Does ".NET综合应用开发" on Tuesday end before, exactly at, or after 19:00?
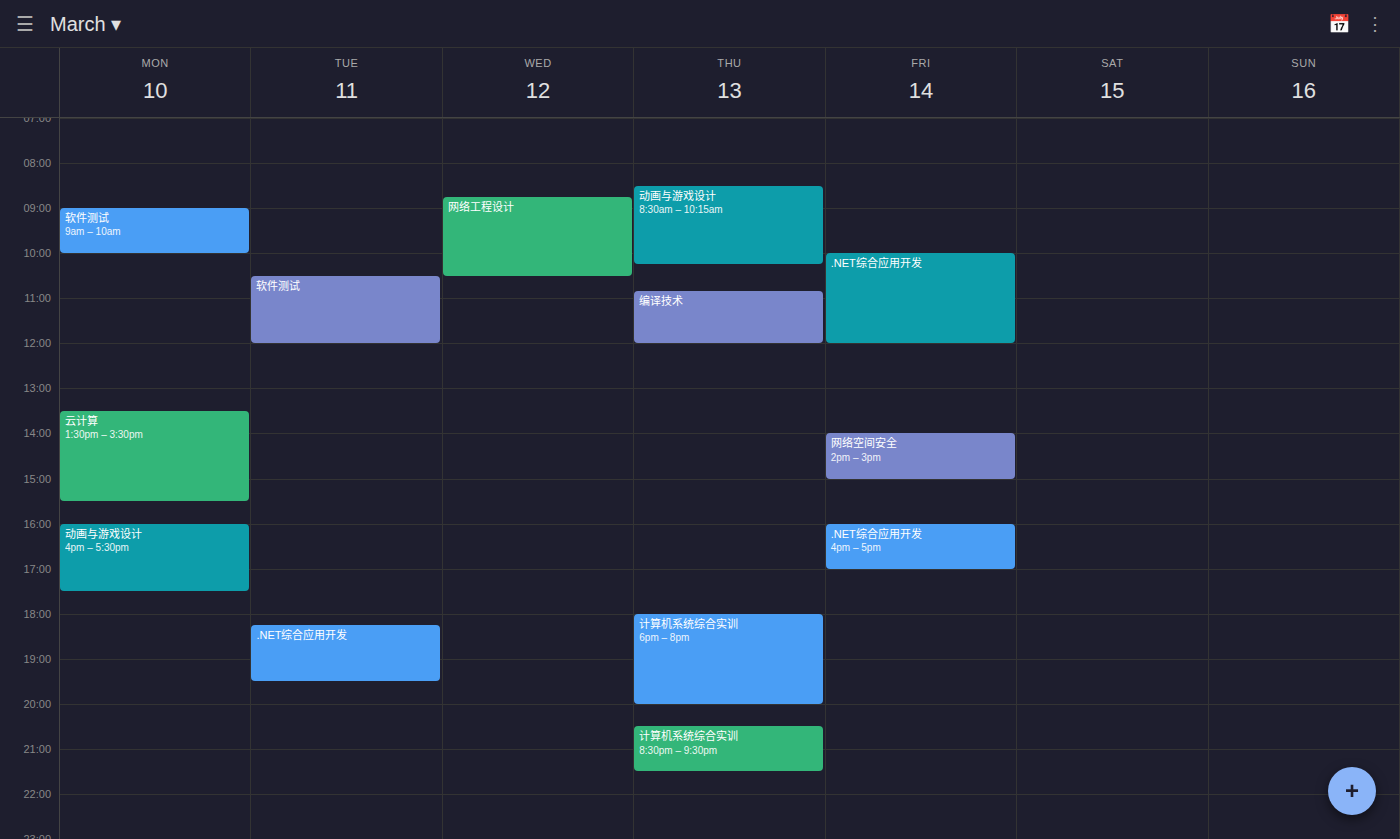
19:30 -- after 19:00, 30 minutes below the 19:00 line.